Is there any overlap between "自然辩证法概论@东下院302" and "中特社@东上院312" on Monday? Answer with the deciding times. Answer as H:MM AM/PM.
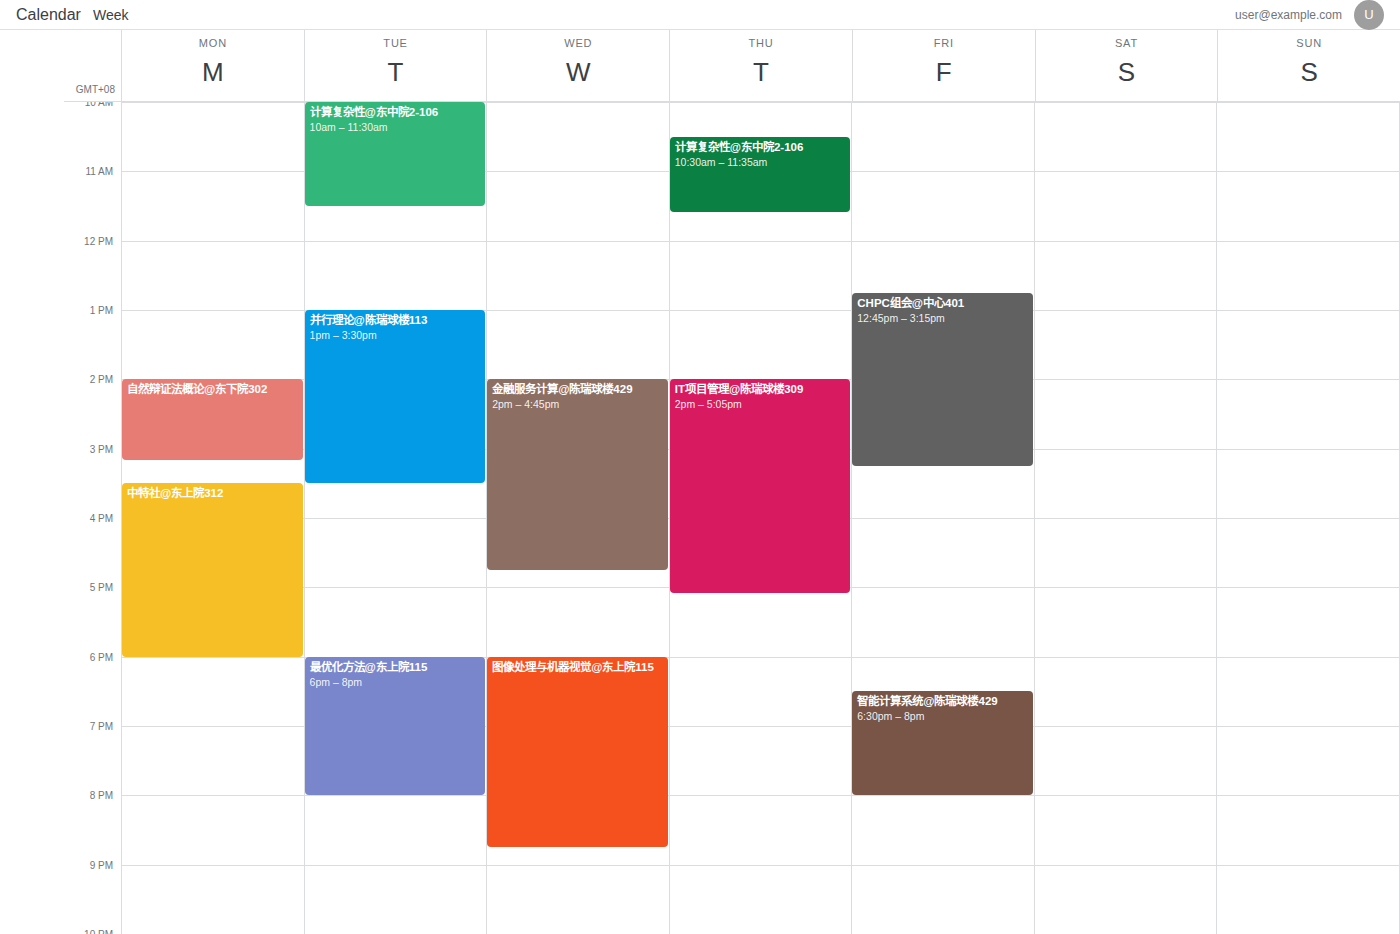
"自然辩证法概论@东下院302" ends at 3:10 PM and "中特社@东上院312" starts at 3:30 PM -- no overlap.